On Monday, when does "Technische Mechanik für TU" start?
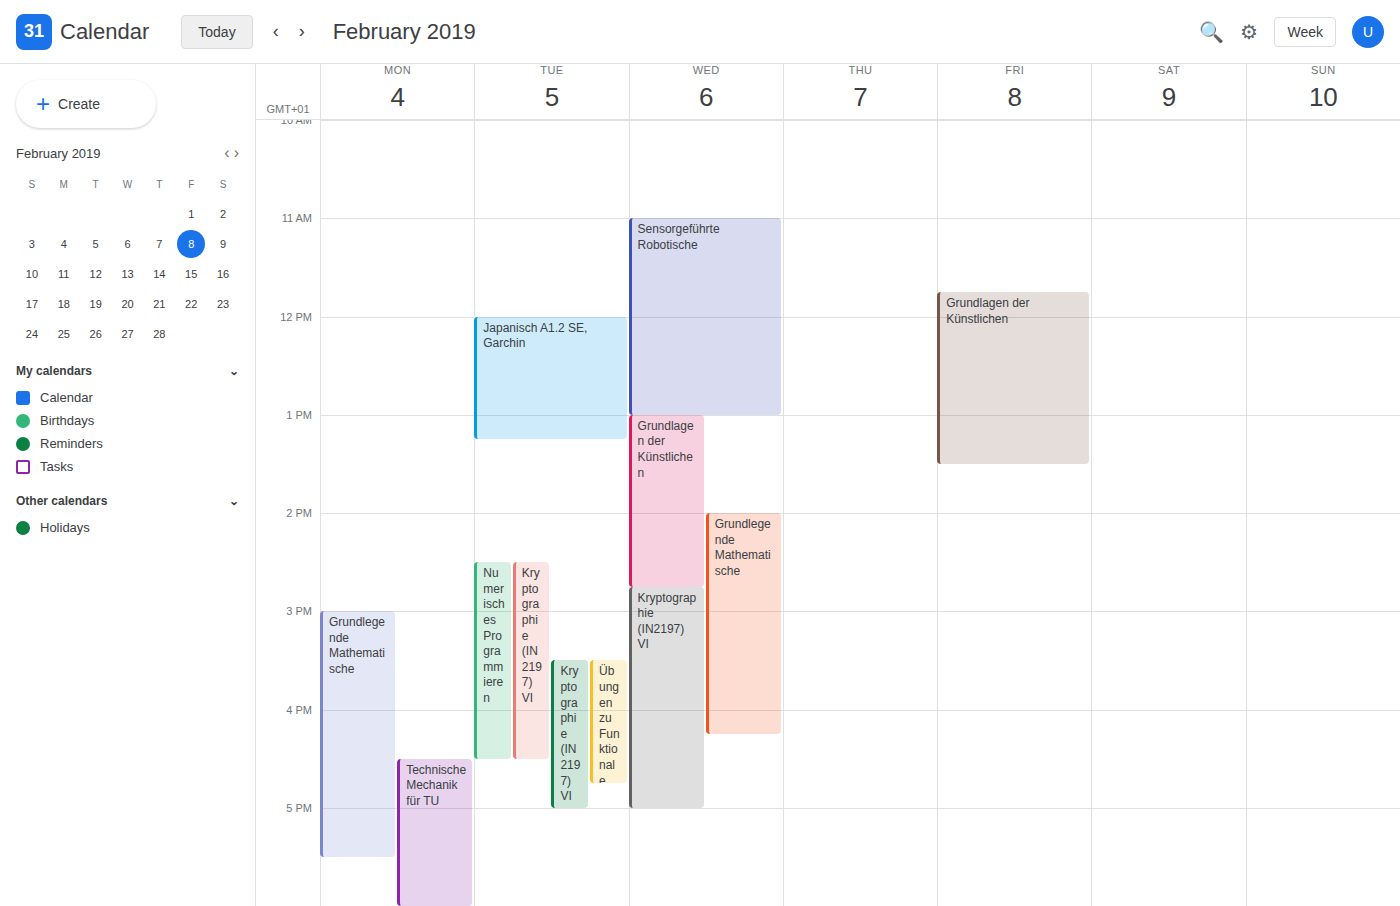
16:30